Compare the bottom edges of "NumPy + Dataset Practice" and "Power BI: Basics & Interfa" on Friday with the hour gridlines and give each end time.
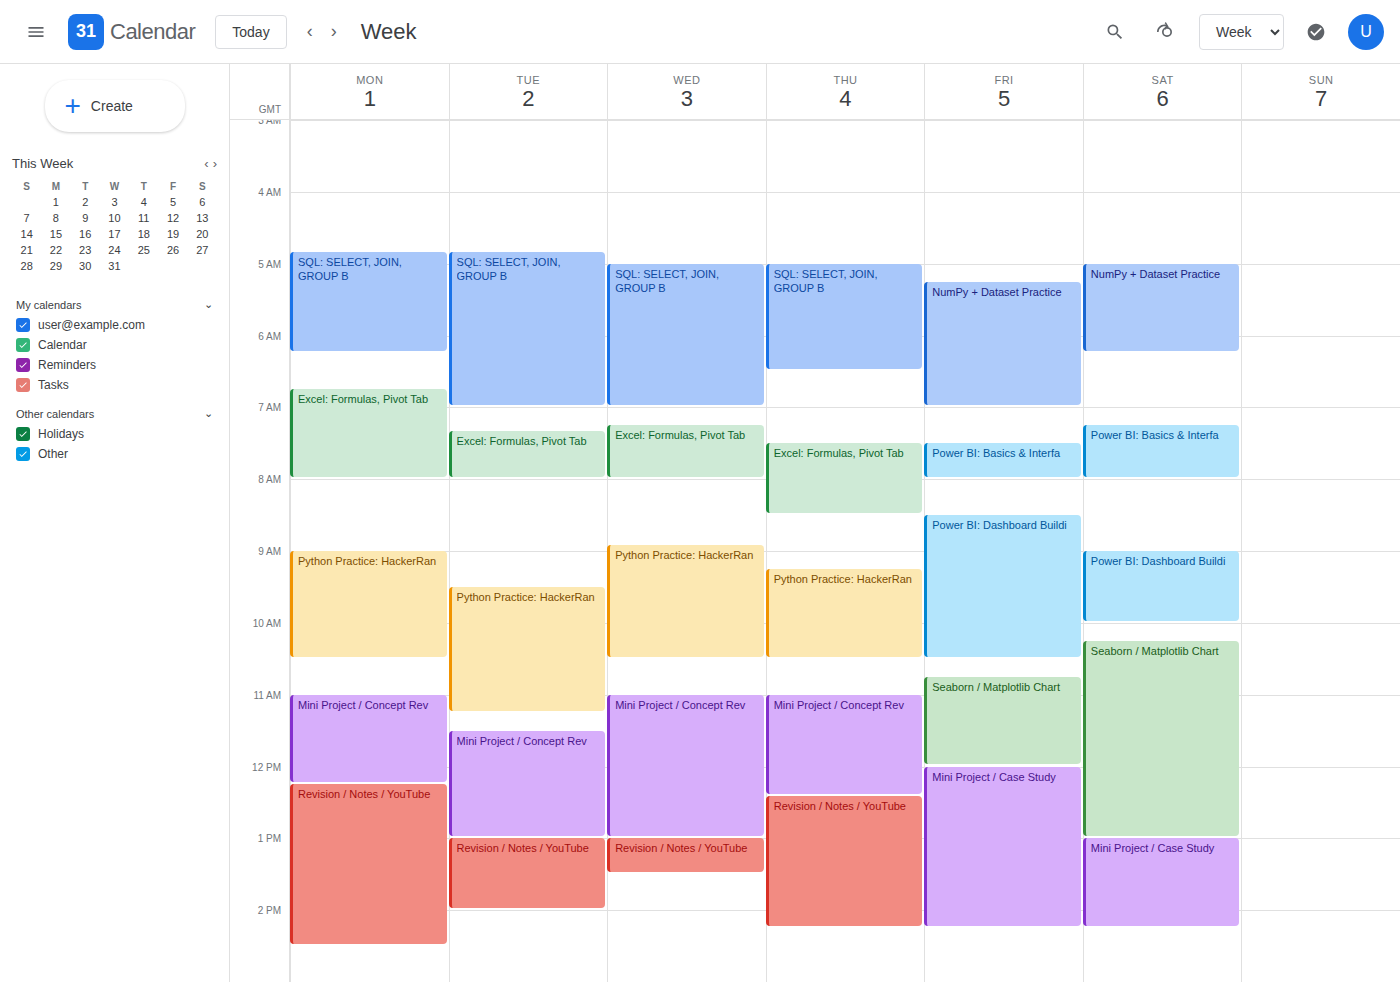
"NumPy + Dataset Practice": 7:00 AM, exactly on the 7 AM line. "Power BI: Basics & Interfa": 8:00 AM, exactly on the 8 AM line.